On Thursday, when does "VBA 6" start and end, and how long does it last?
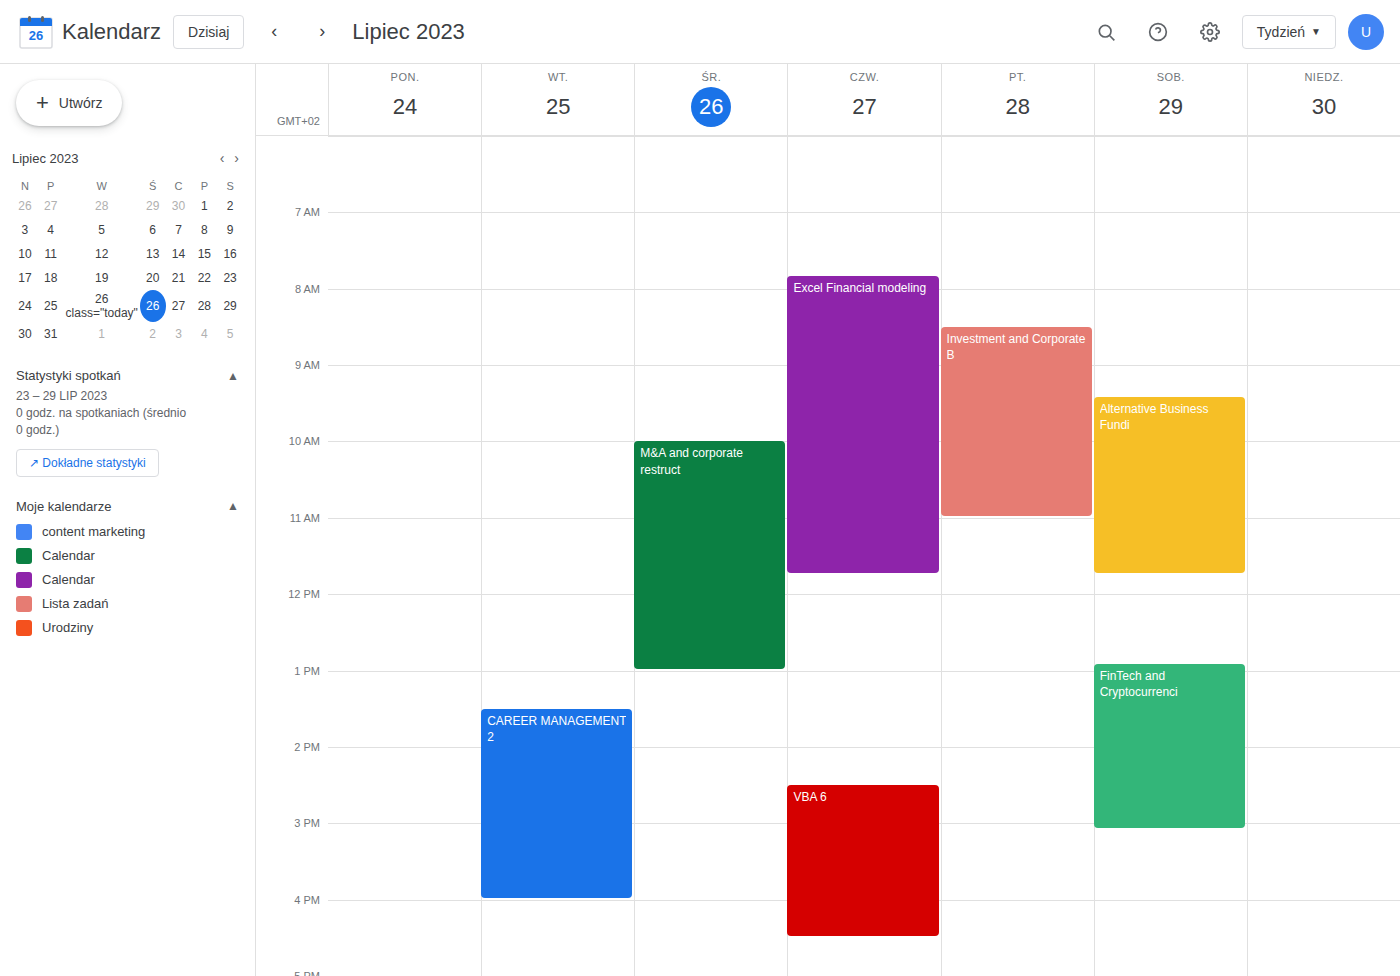
2:30 PM to 4:30 PM, 2 hours